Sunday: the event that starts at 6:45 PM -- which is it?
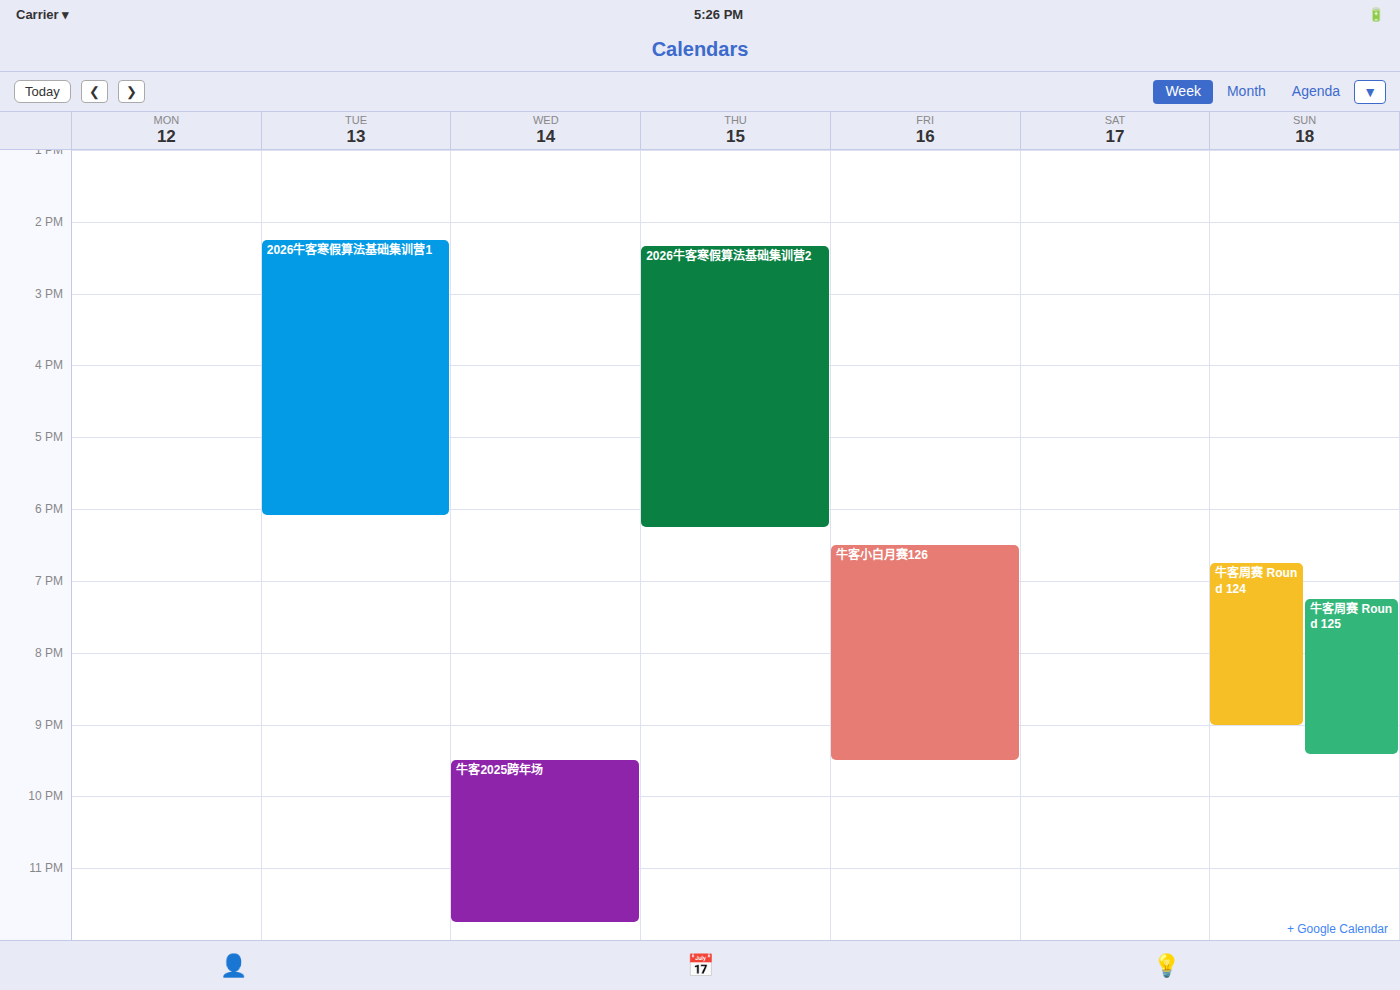
"牛客周赛 Round 124"